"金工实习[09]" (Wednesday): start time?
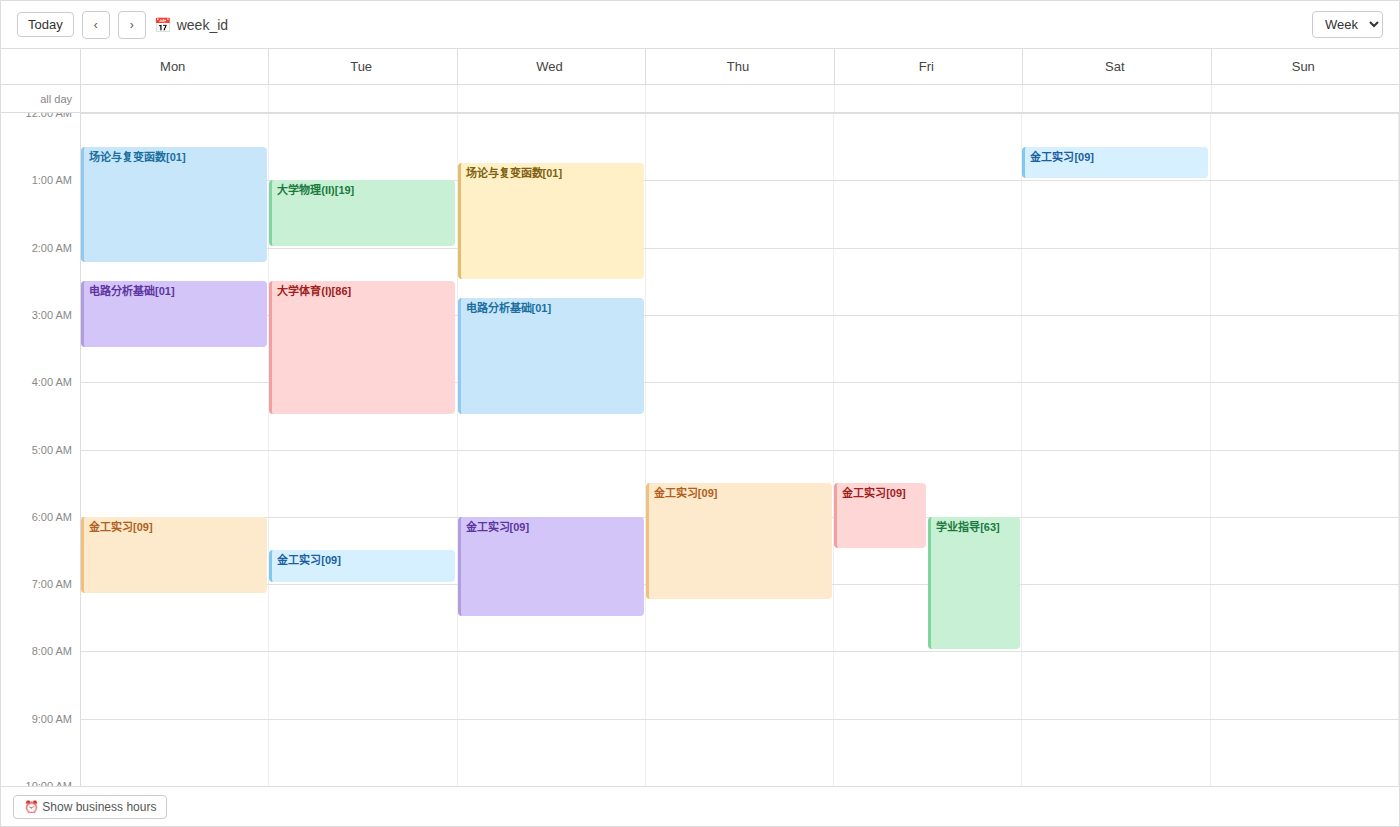
6:00 AM